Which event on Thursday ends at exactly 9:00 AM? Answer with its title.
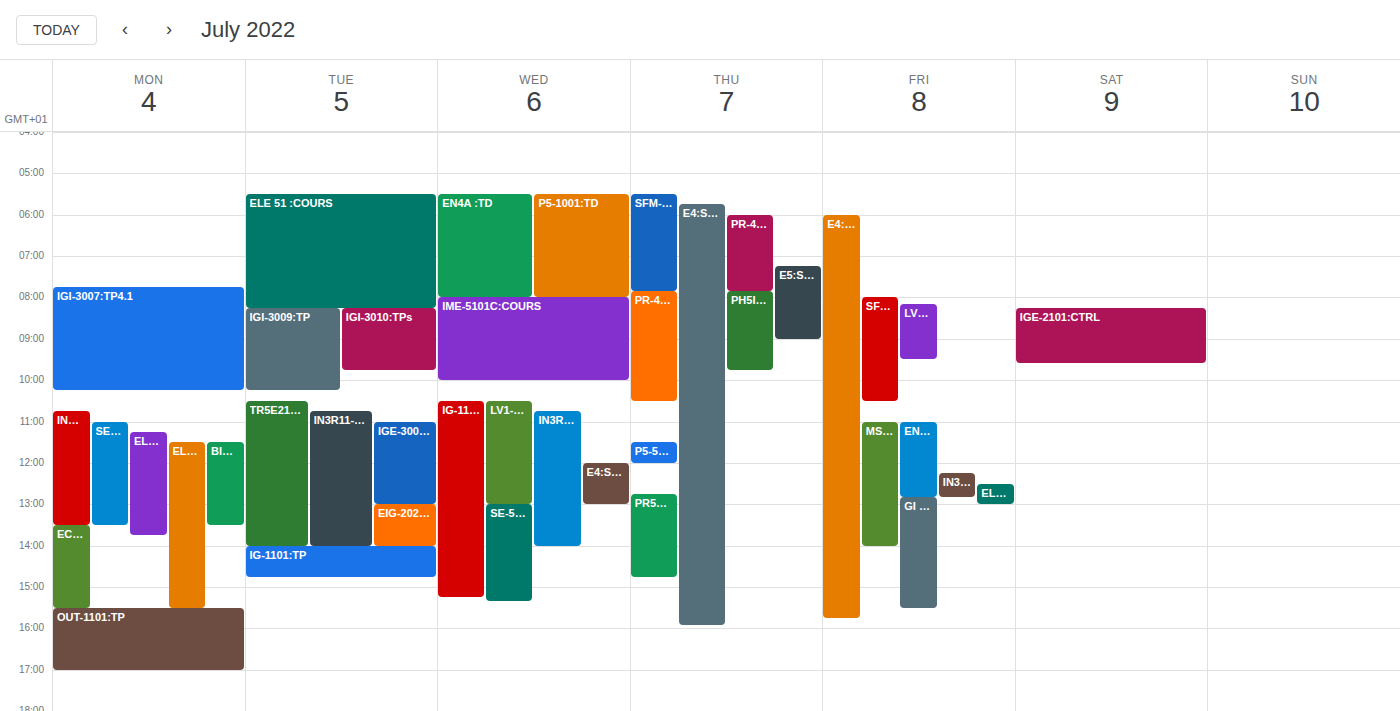
"E5:SOUT"